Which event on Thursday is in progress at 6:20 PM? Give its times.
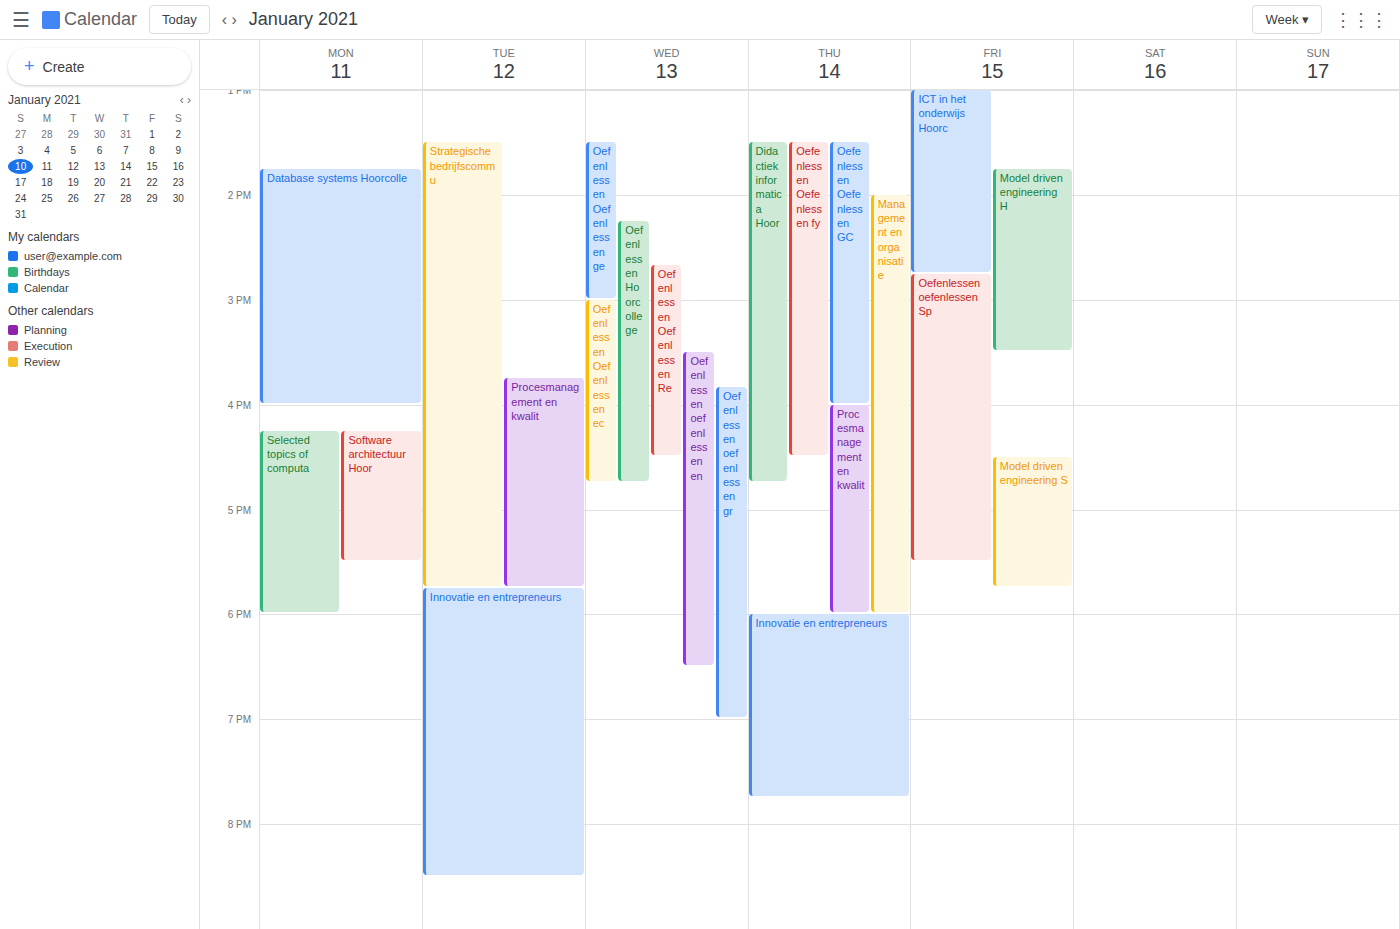
"Innovatie en entrepreneurs", 6:00 PM to 7:45 PM